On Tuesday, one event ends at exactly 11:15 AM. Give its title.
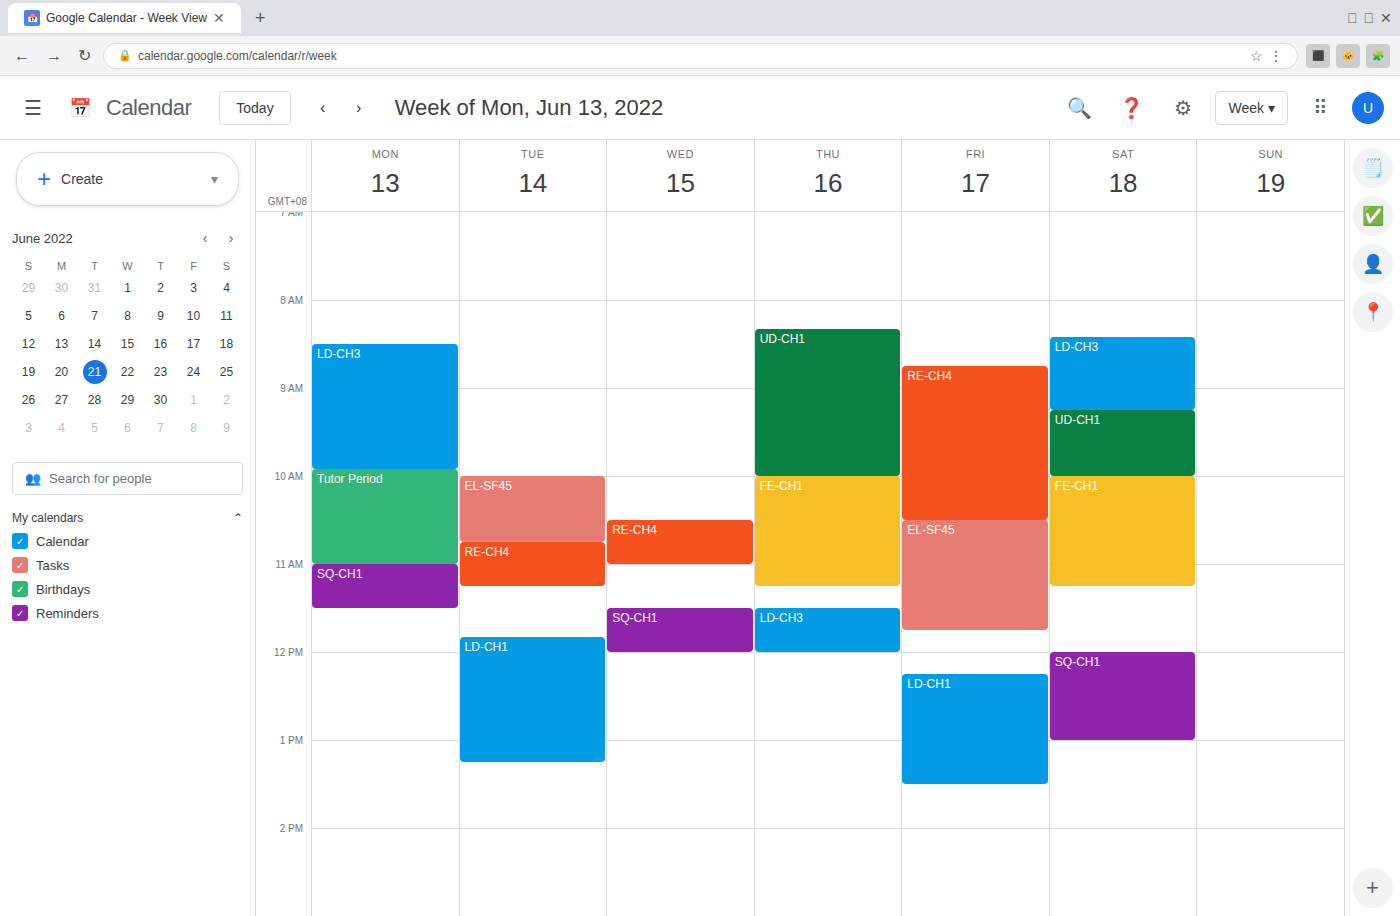
"RE-CH4"